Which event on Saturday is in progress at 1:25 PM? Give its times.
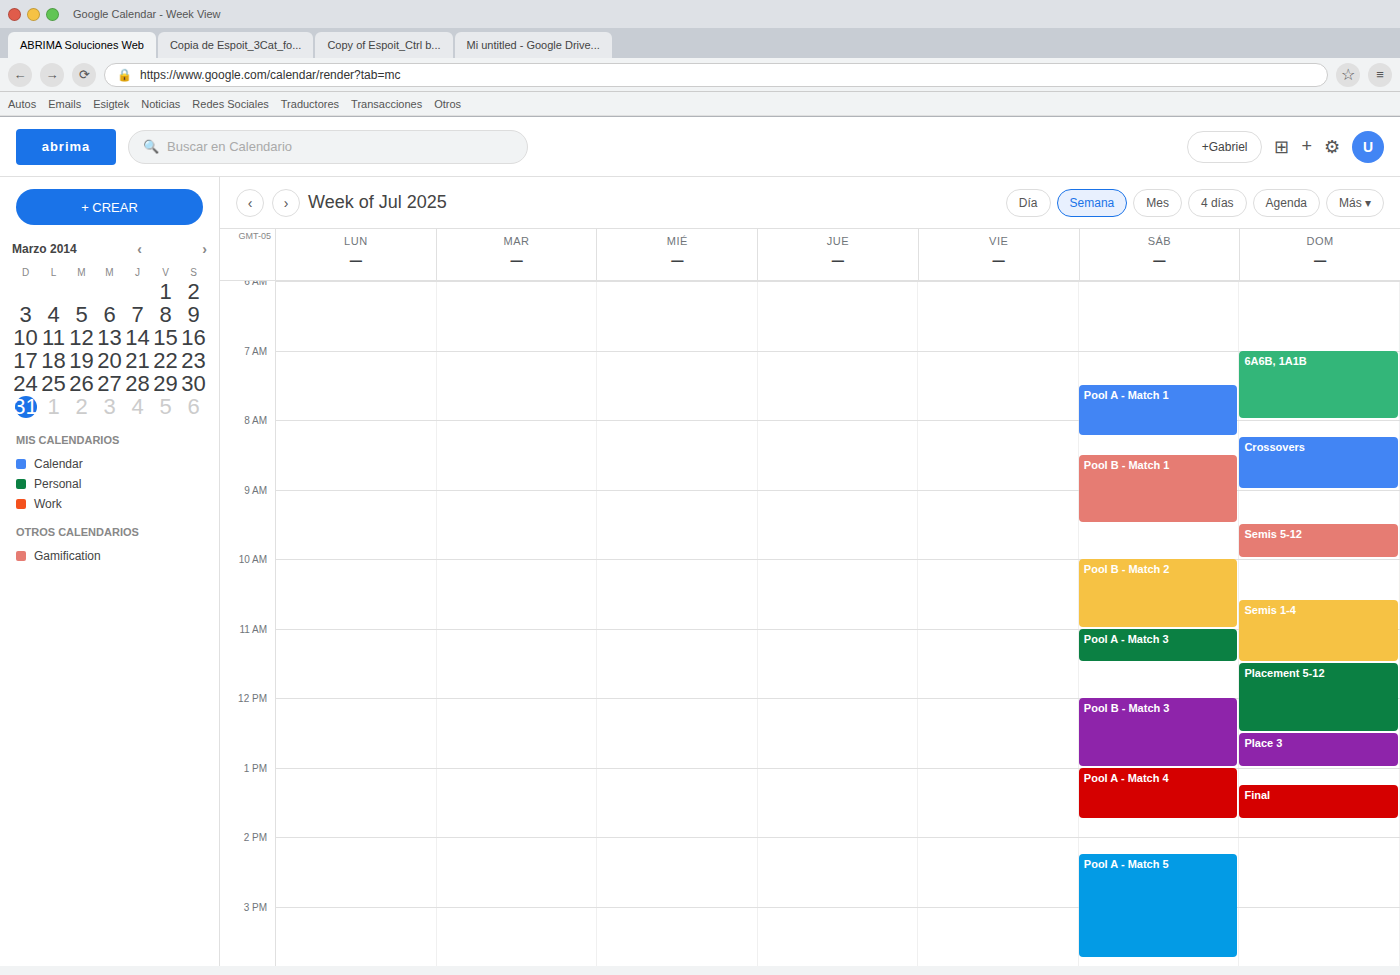
"Pool A - Match 4", 1:00 PM to 1:45 PM